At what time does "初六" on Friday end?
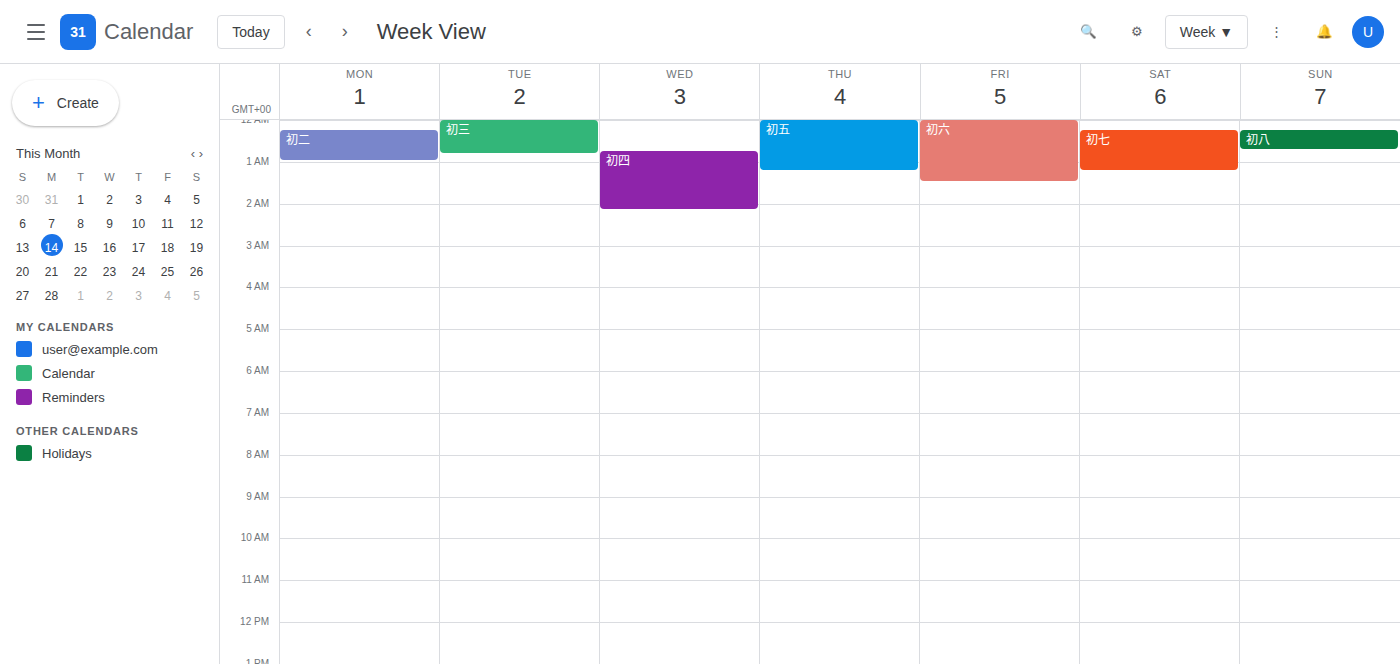
1:30 AM